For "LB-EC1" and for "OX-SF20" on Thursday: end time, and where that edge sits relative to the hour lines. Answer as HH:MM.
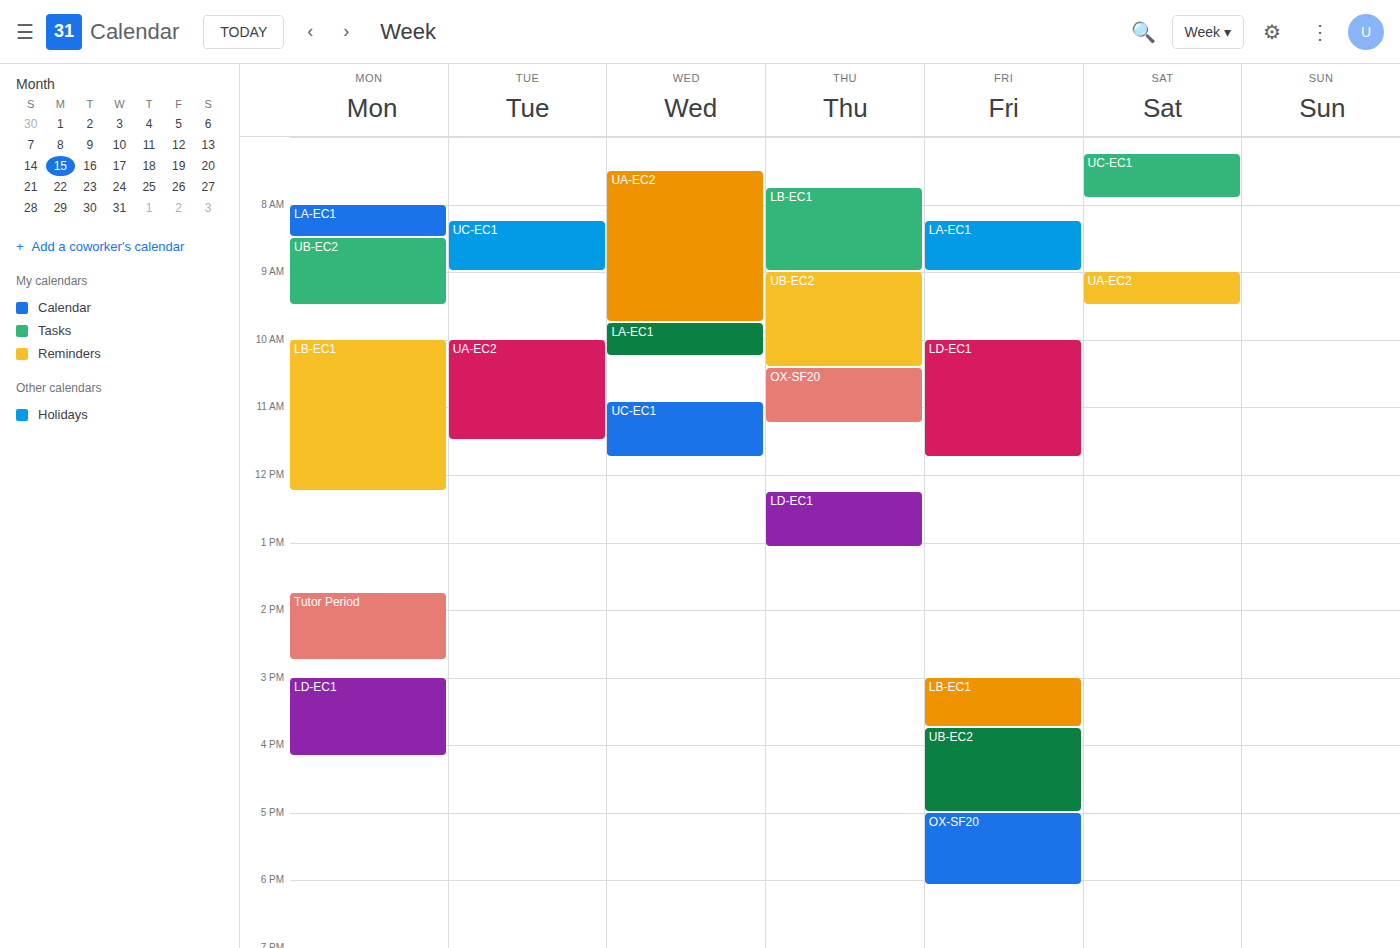
"LB-EC1": 09:00, exactly on the 09:00 line. "OX-SF20": 11:15, neither: a quarter of the way from the 11:00 line to the 12:00 line.